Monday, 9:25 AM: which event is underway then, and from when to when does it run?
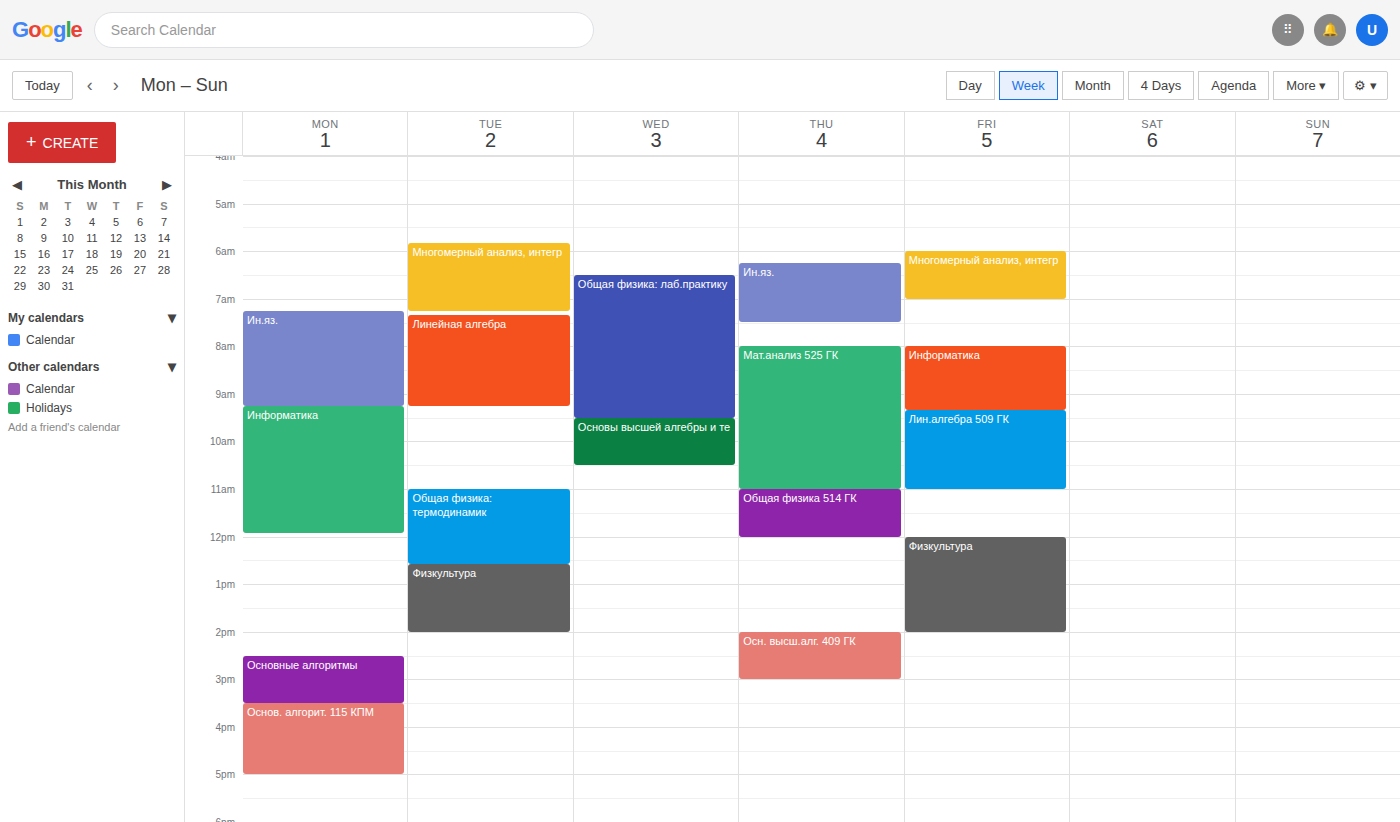
"Информатика", 9:15 AM to 11:55 AM